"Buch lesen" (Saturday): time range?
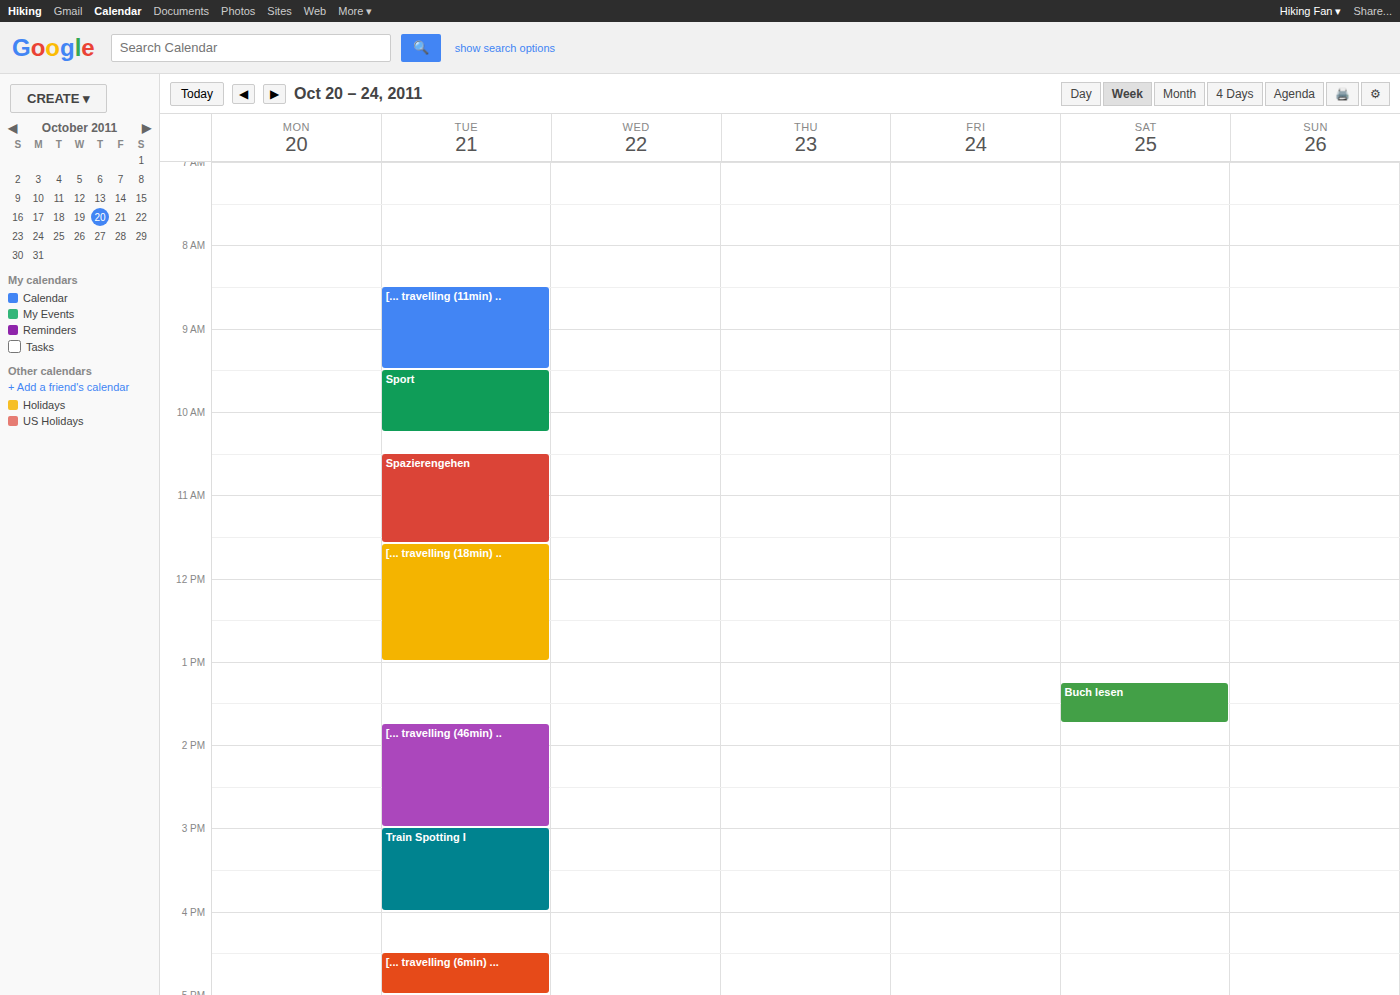
1:15 PM to 1:45 PM